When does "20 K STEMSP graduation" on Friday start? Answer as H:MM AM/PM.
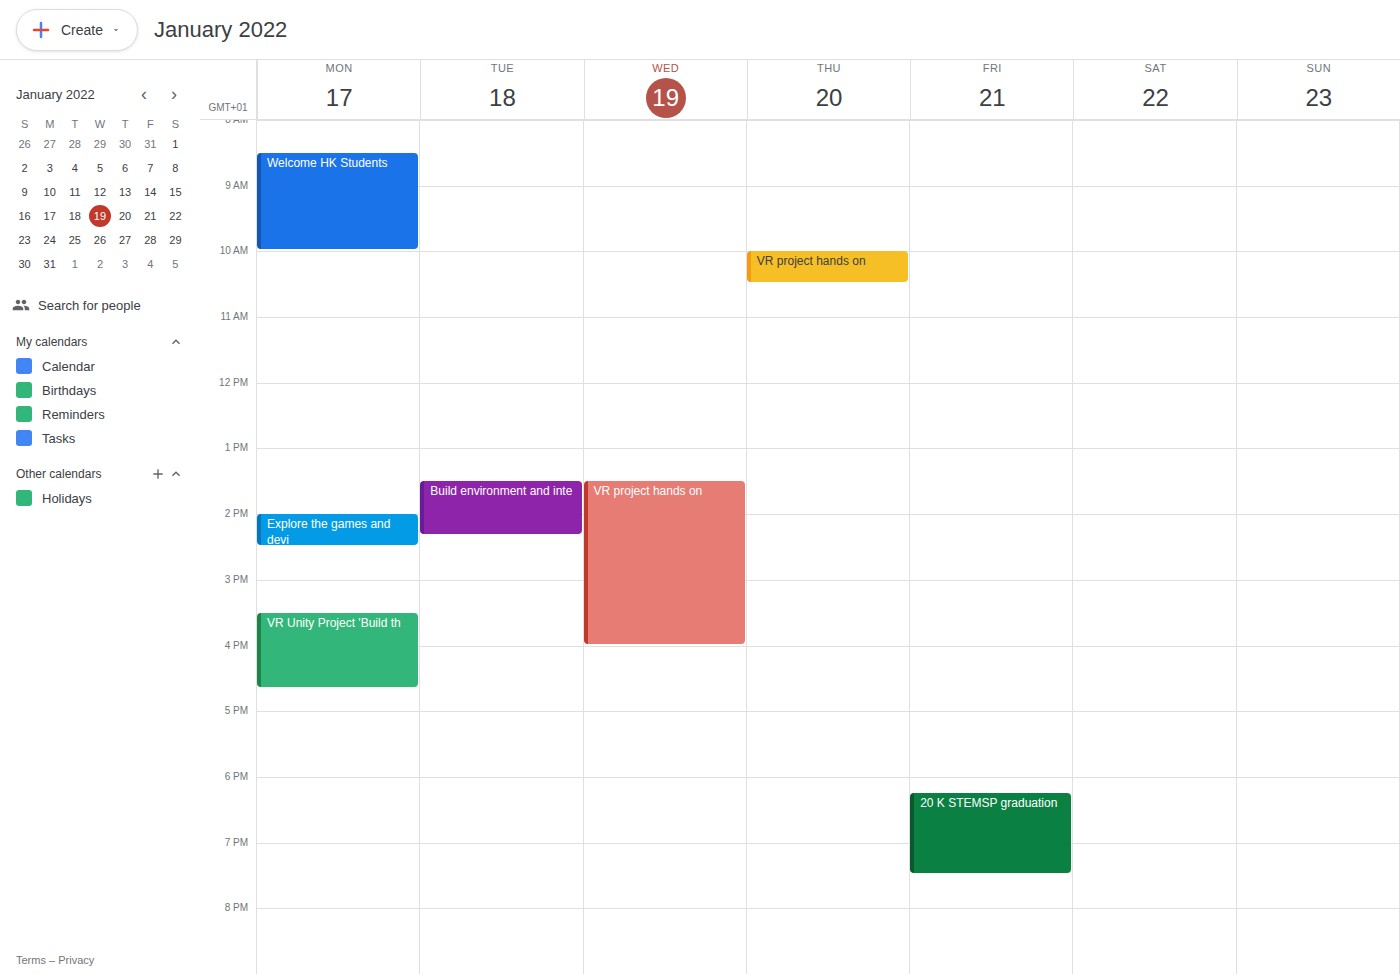
6:15 PM